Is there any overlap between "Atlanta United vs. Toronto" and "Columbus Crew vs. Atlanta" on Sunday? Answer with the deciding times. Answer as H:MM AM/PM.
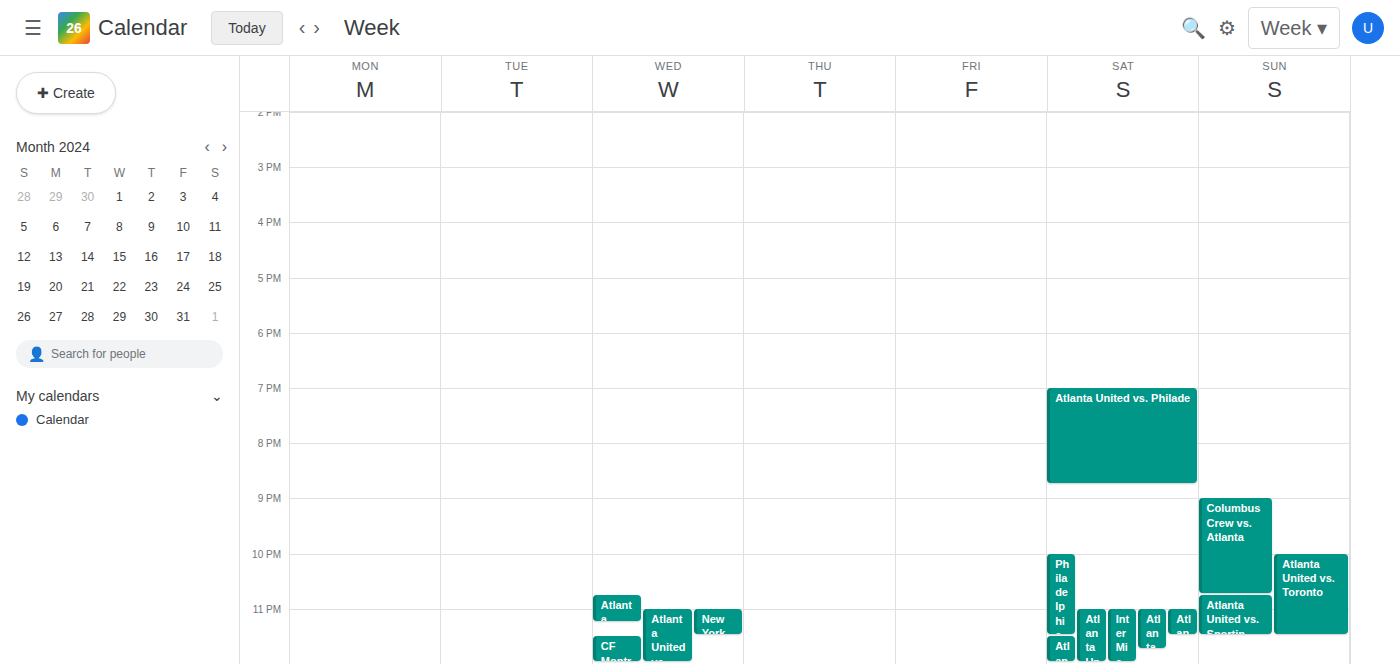
"Atlanta United vs. Toronto" starts at 10:00 PM, before "Columbus Crew vs. Atlanta" ends at 10:45 PM -- they overlap.